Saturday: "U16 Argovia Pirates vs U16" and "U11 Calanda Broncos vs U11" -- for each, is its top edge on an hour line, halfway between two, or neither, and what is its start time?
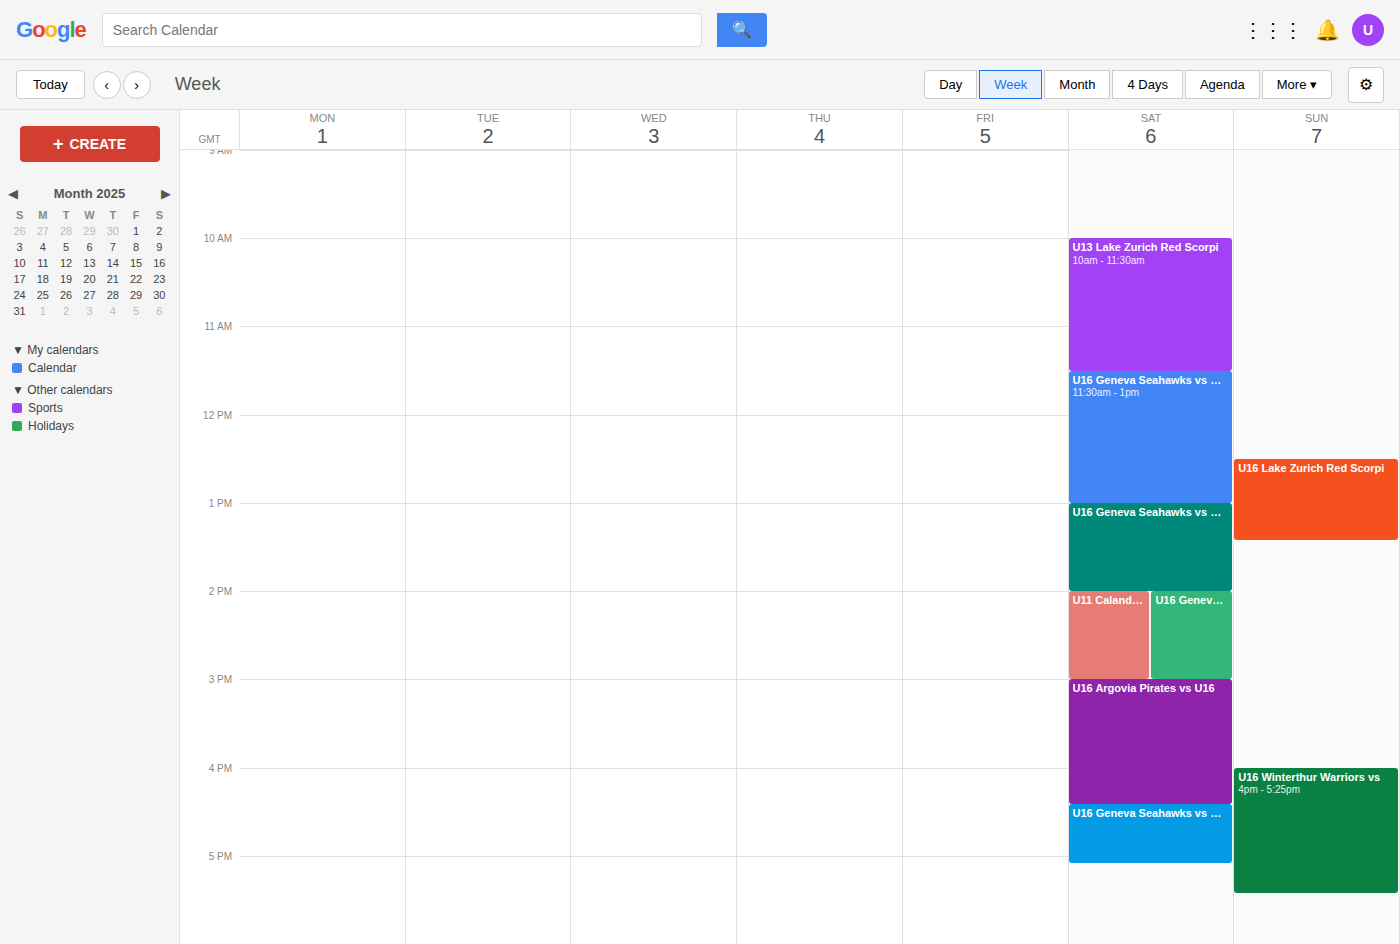
"U16 Argovia Pirates vs U16": 15:00, exactly on the 15:00 line. "U11 Calanda Broncos vs U11": 14:00, exactly on the 14:00 line.